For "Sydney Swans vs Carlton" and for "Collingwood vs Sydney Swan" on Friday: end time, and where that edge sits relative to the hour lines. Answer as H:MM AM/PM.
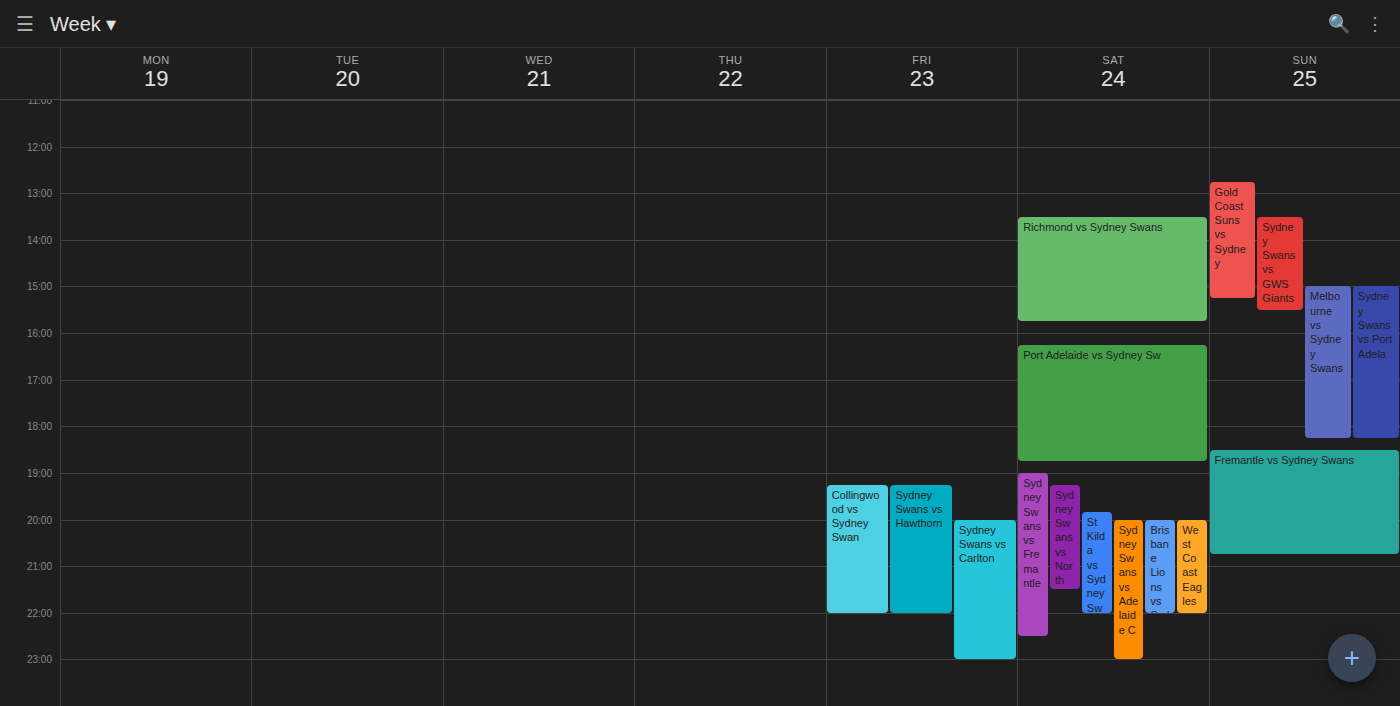
"Sydney Swans vs Carlton": 11:00 PM, exactly on the 11 PM line. "Collingwood vs Sydney Swan": 10:00 PM, exactly on the 10 PM line.